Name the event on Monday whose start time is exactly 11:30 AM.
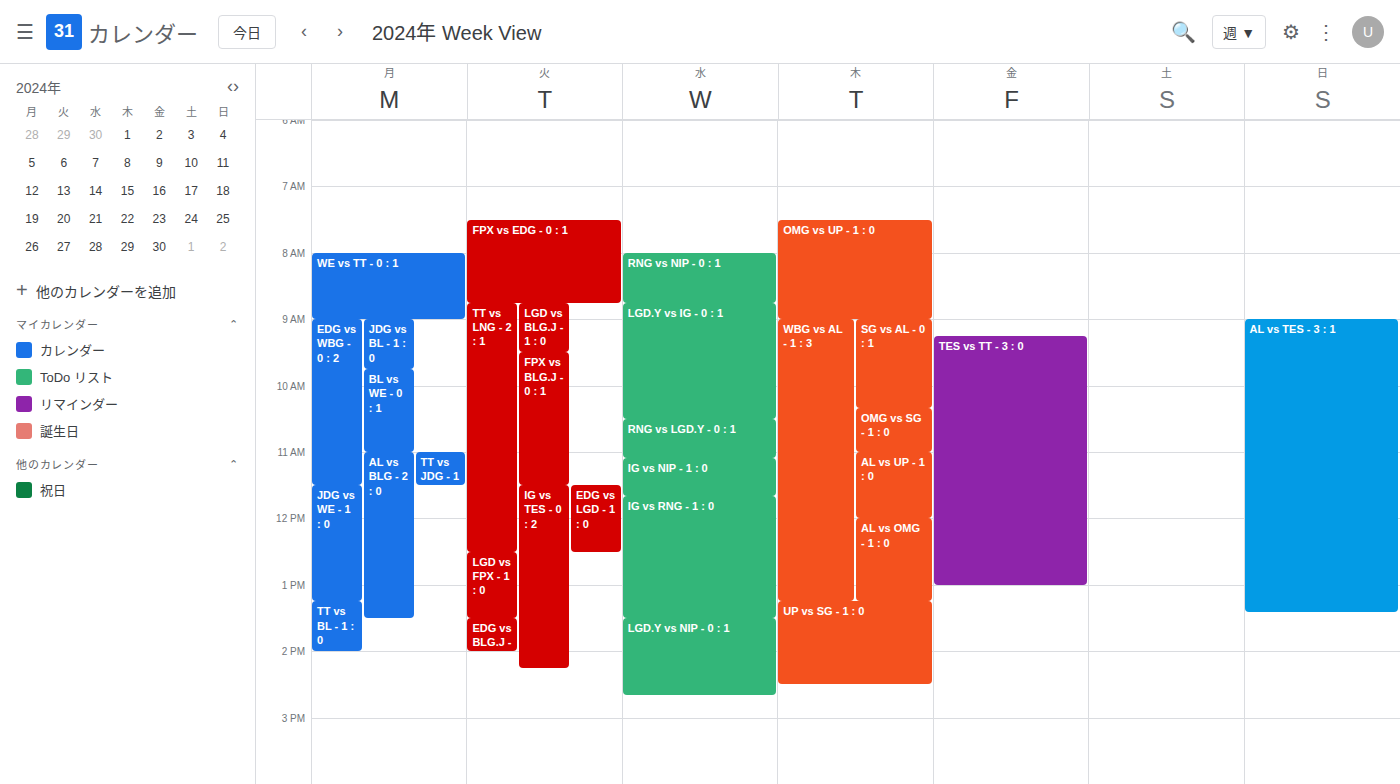
"JDG vs WE - 1 : 0"